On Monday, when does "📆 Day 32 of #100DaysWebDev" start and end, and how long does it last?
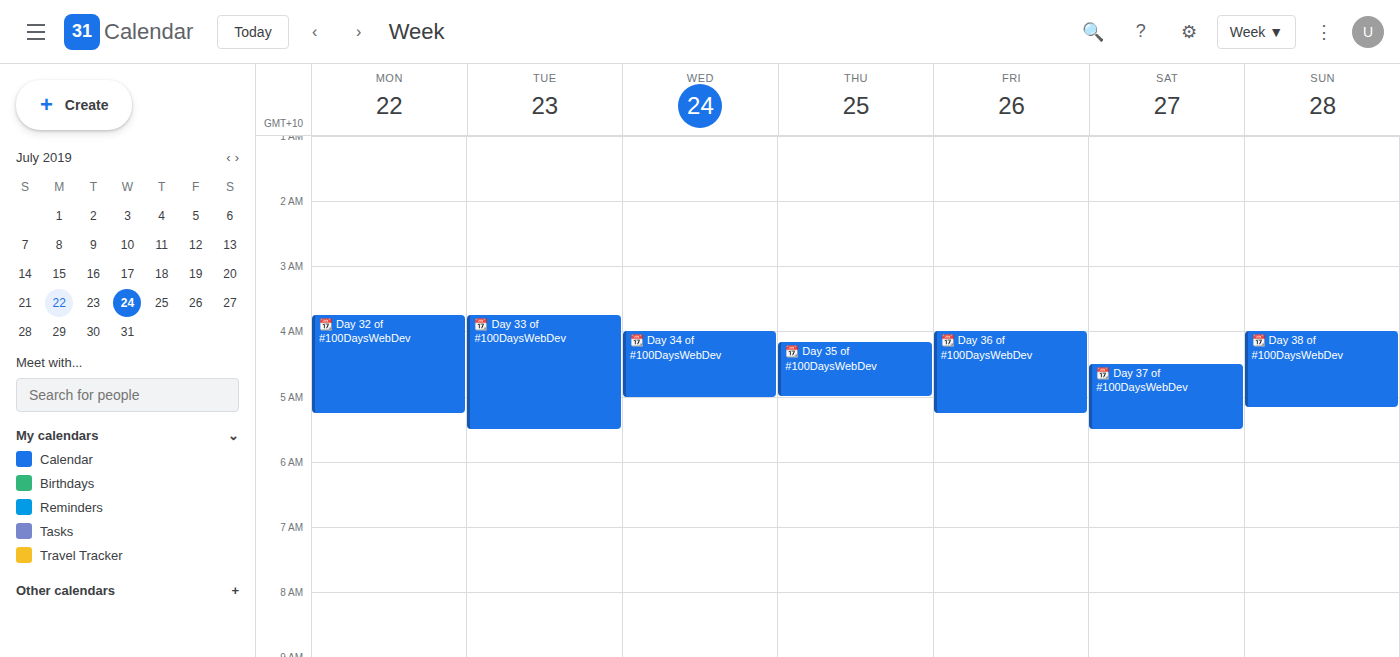
3:45 AM to 5:15 AM, 1 hour 30 minutes